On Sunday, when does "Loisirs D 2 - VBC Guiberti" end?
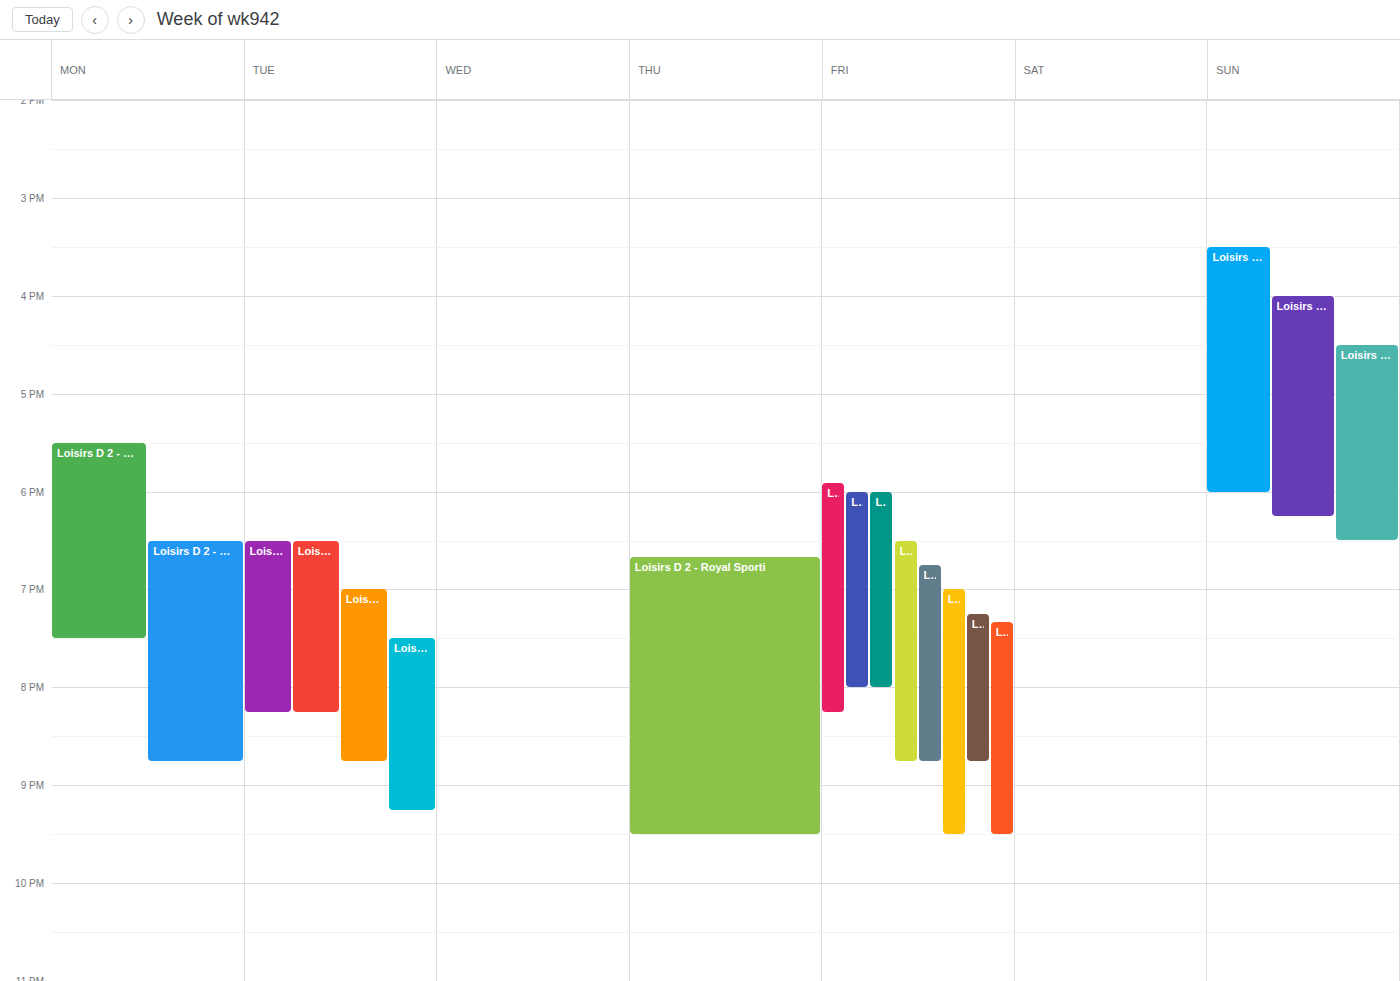
6:00 PM